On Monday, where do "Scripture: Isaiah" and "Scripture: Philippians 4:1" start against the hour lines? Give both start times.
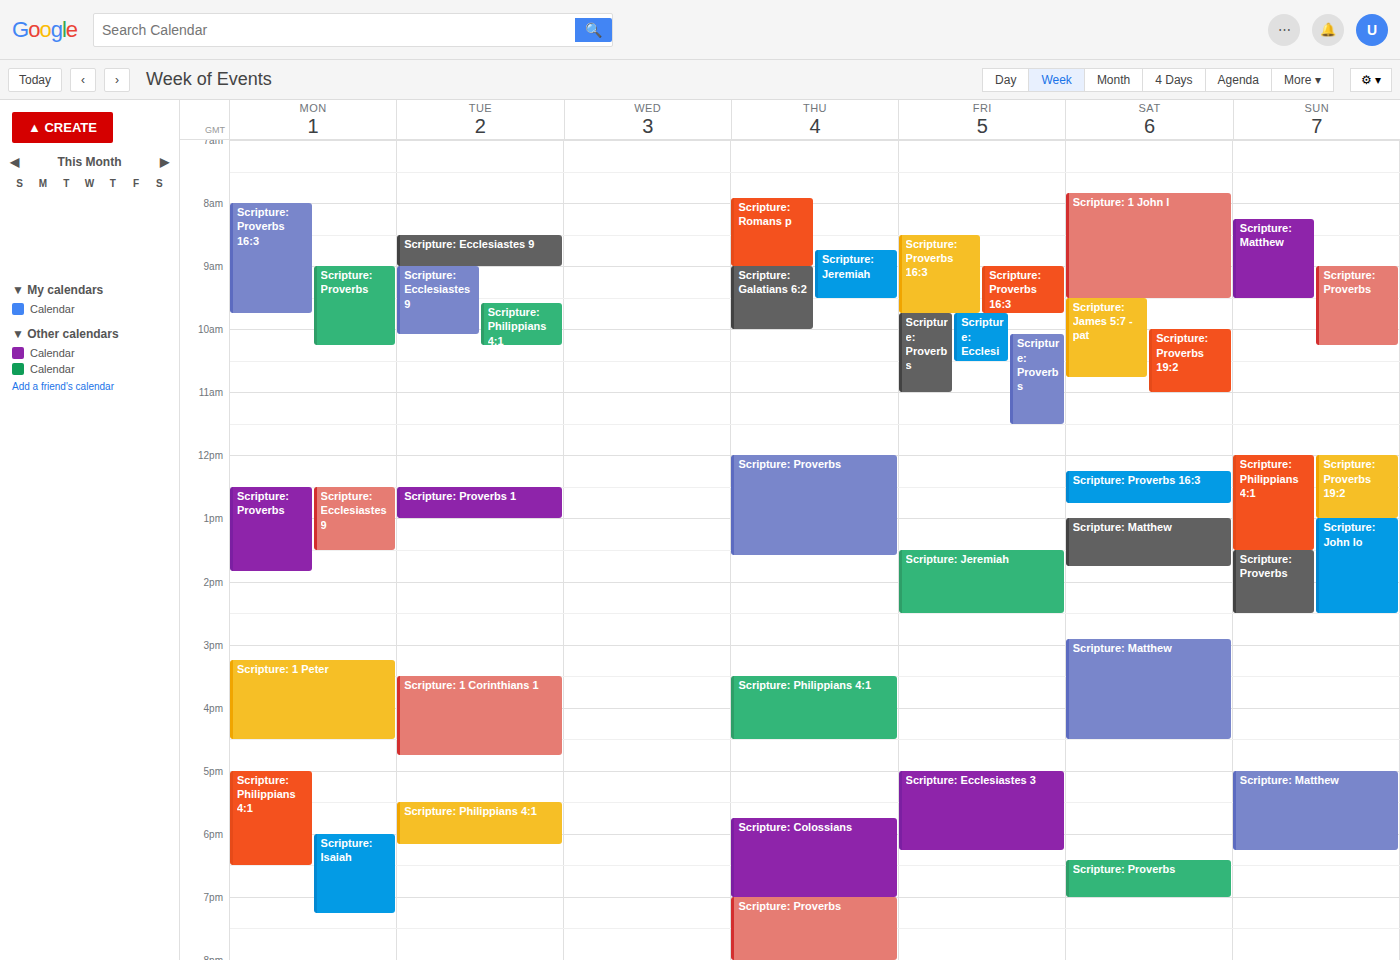
"Scripture: Isaiah": 6:00 PM, exactly on the 6 PM line. "Scripture: Philippians 4:1": 5:00 PM, exactly on the 5 PM line.